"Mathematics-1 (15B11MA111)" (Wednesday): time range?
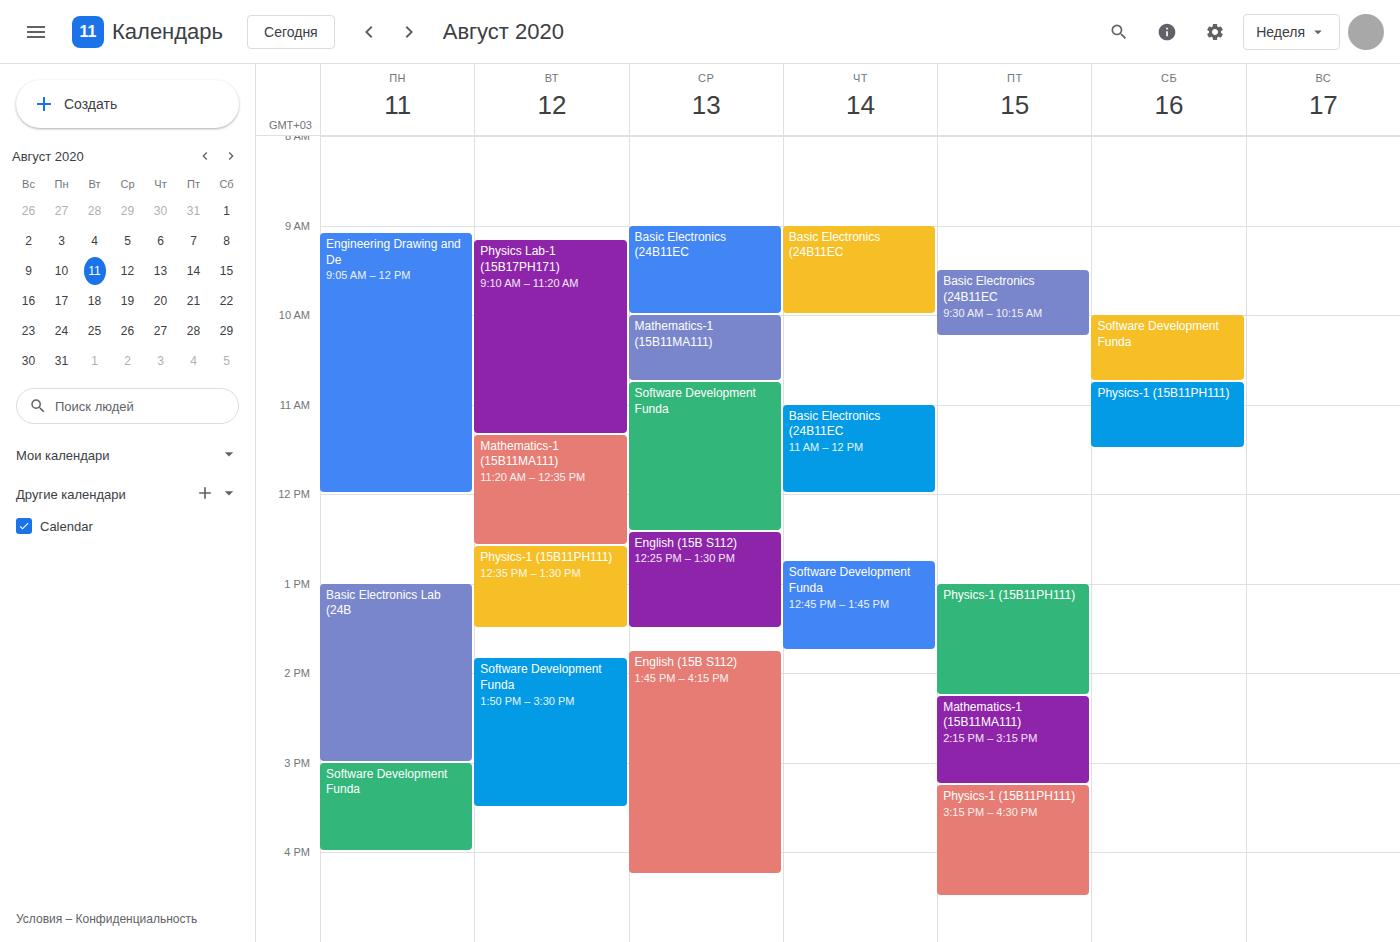
10:00 AM to 10:45 AM